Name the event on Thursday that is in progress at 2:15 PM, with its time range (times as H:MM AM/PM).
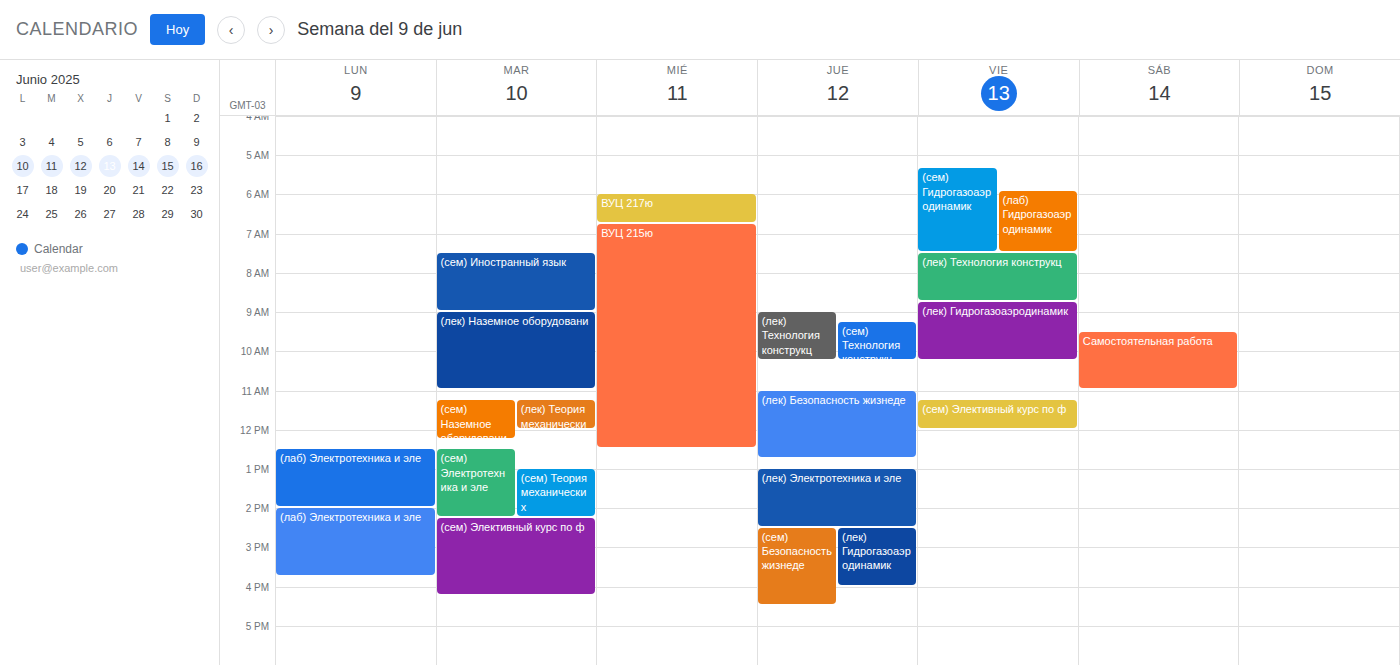
"(лек) Электротехника и эле", 1:00 PM to 2:30 PM